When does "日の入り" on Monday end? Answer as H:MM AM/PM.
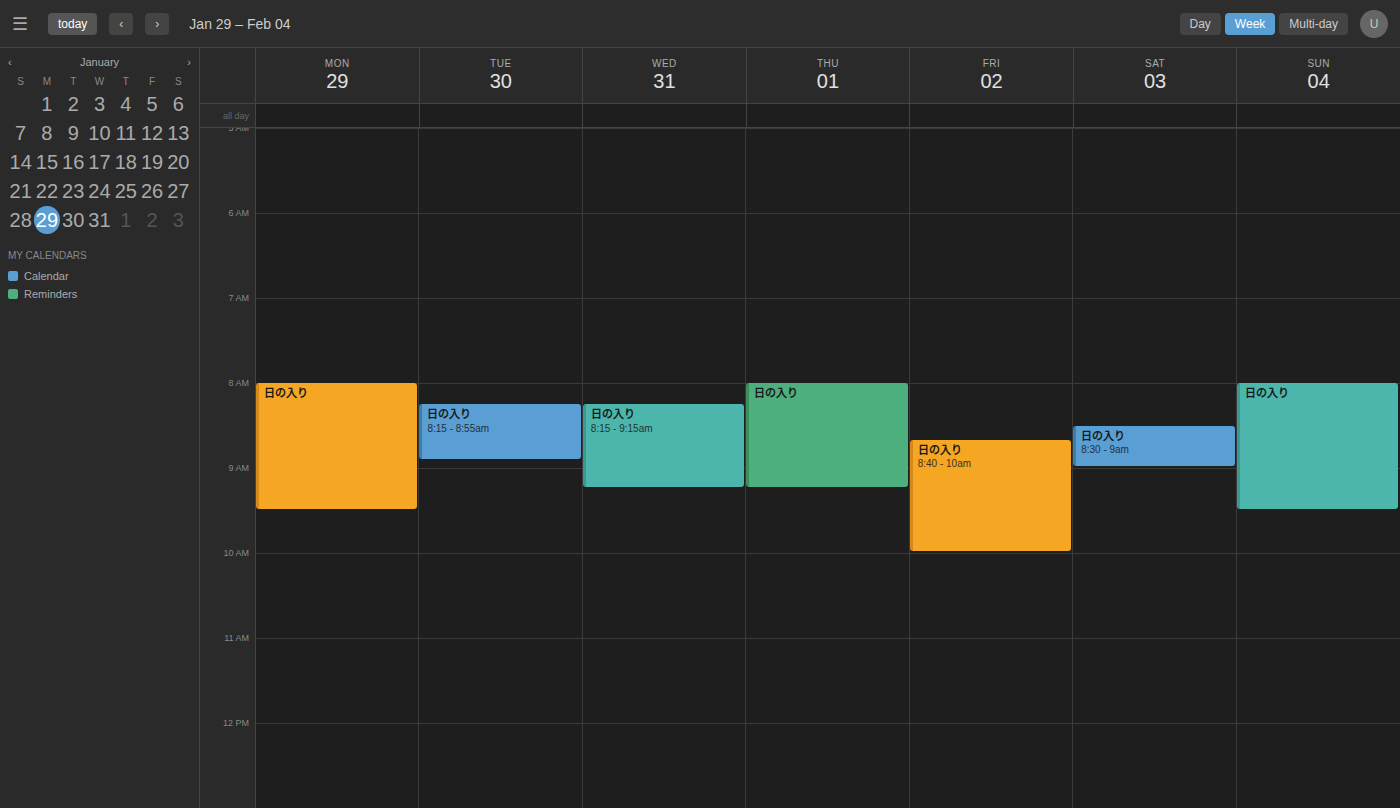
9:30 AM